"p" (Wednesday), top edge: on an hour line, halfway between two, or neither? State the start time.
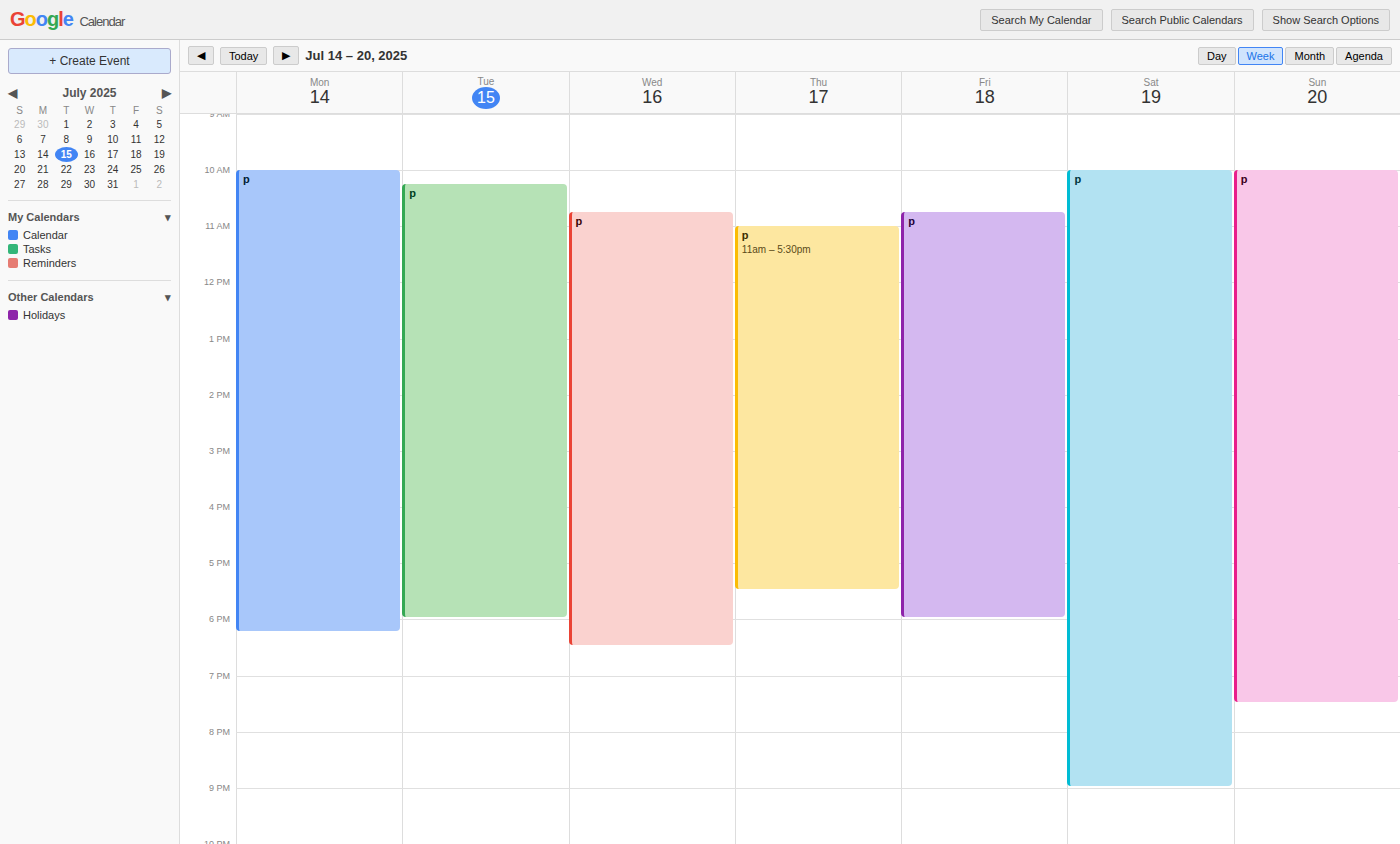
10:45 AM -- neither: three quarters of the way from the 10 AM line to the 11 AM line.